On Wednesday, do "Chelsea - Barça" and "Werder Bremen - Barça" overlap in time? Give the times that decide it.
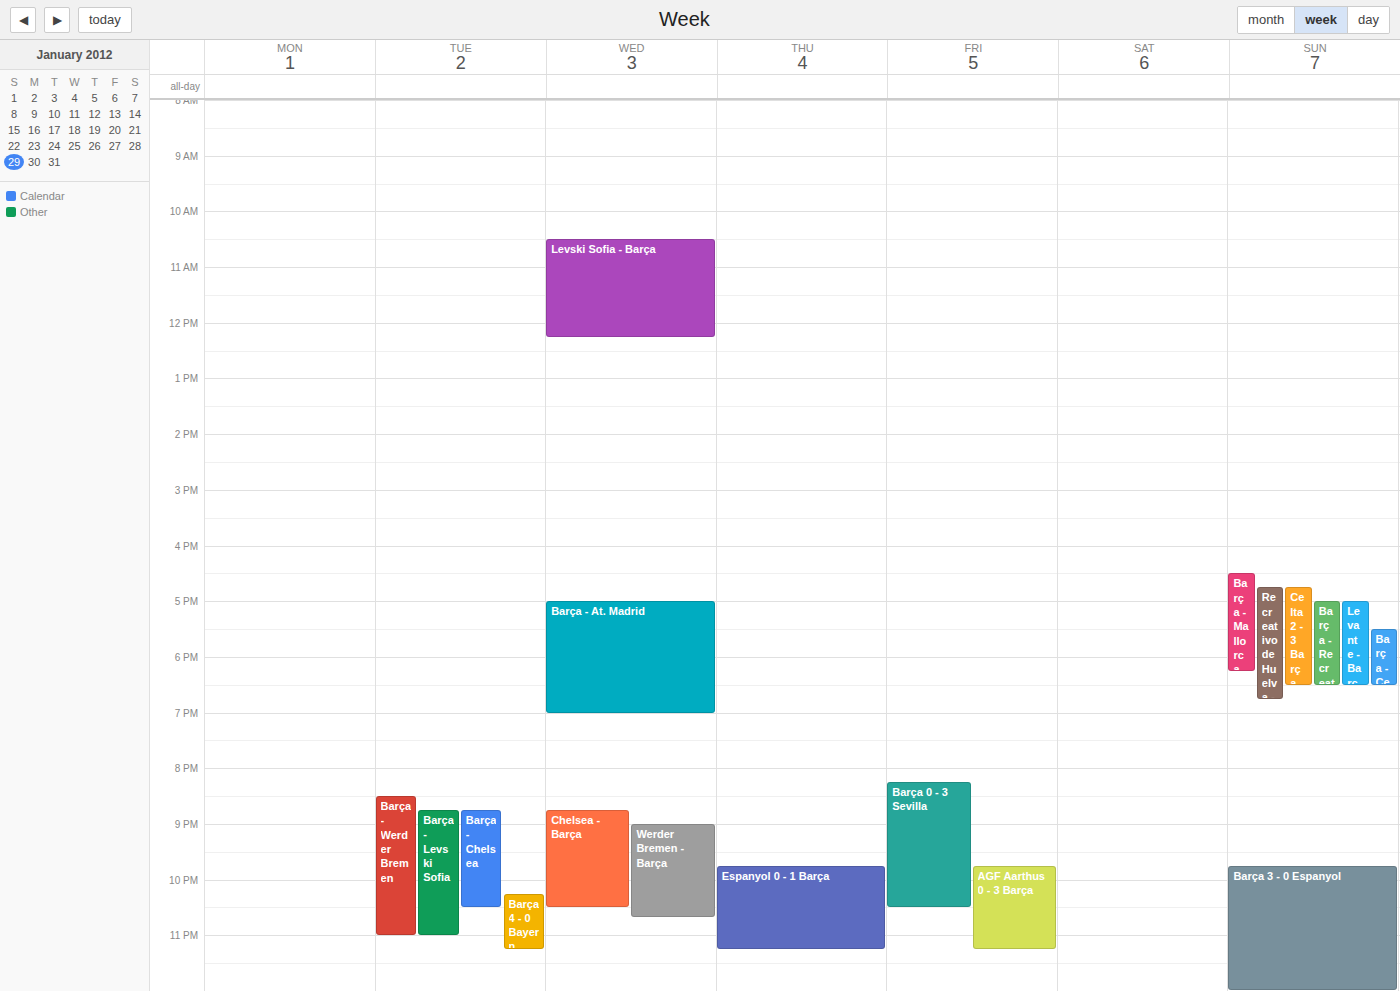
"Werder Bremen - Barça" starts at 9:00 PM, before "Chelsea - Barça" ends at 10:30 PM -- they overlap.